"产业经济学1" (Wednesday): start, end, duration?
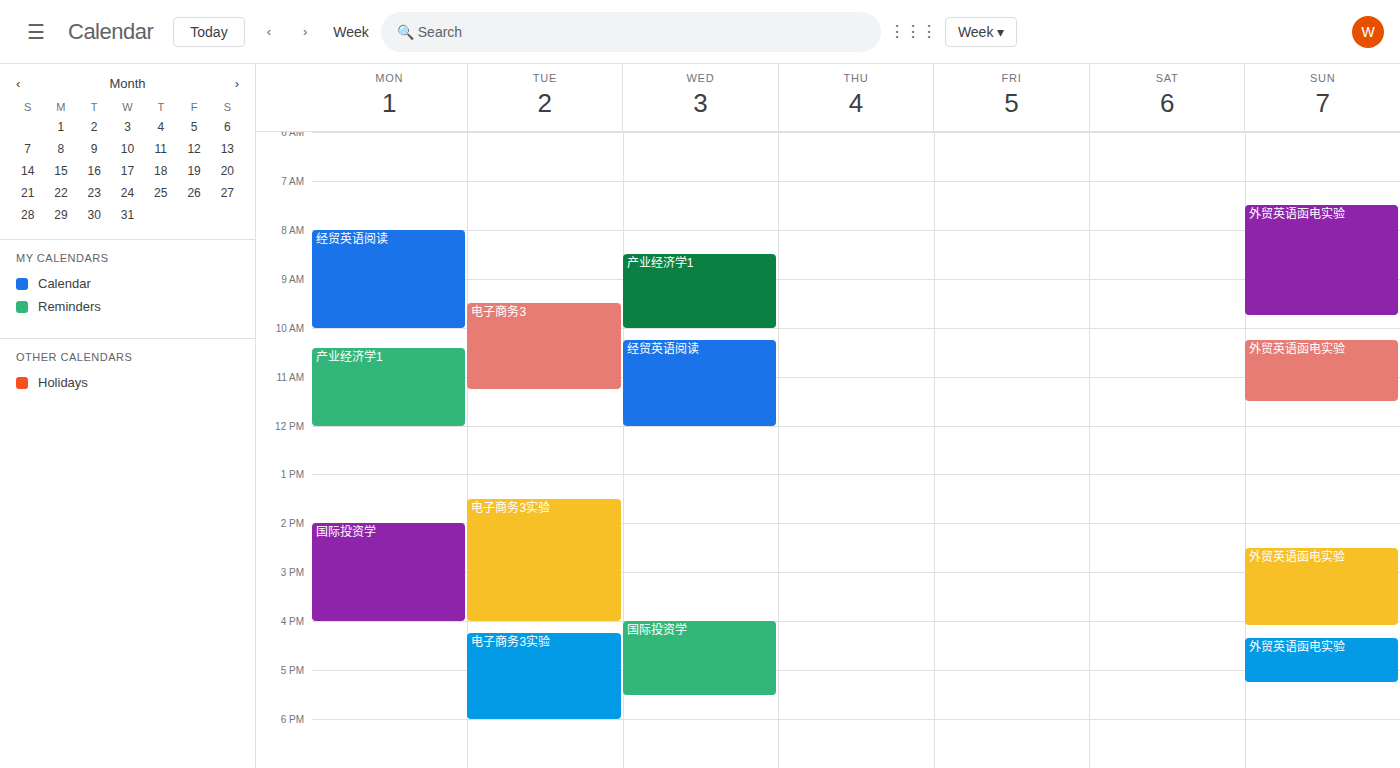
8:30 AM to 10:00 AM, 1 hour 30 minutes